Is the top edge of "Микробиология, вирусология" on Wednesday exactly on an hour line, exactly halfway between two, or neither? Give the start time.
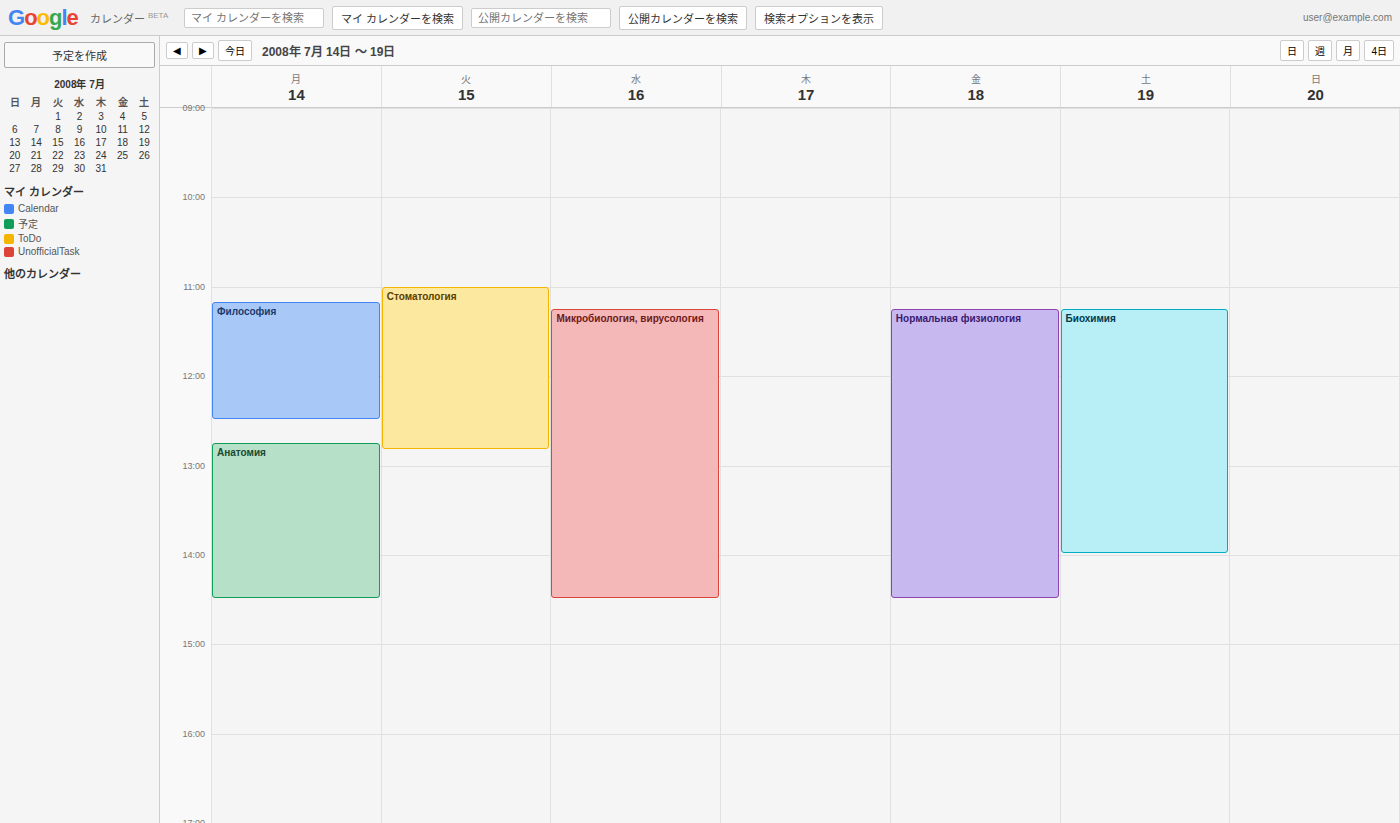
11:15 AM -- neither: a quarter of the way from the 11 AM line to the 12 PM line.